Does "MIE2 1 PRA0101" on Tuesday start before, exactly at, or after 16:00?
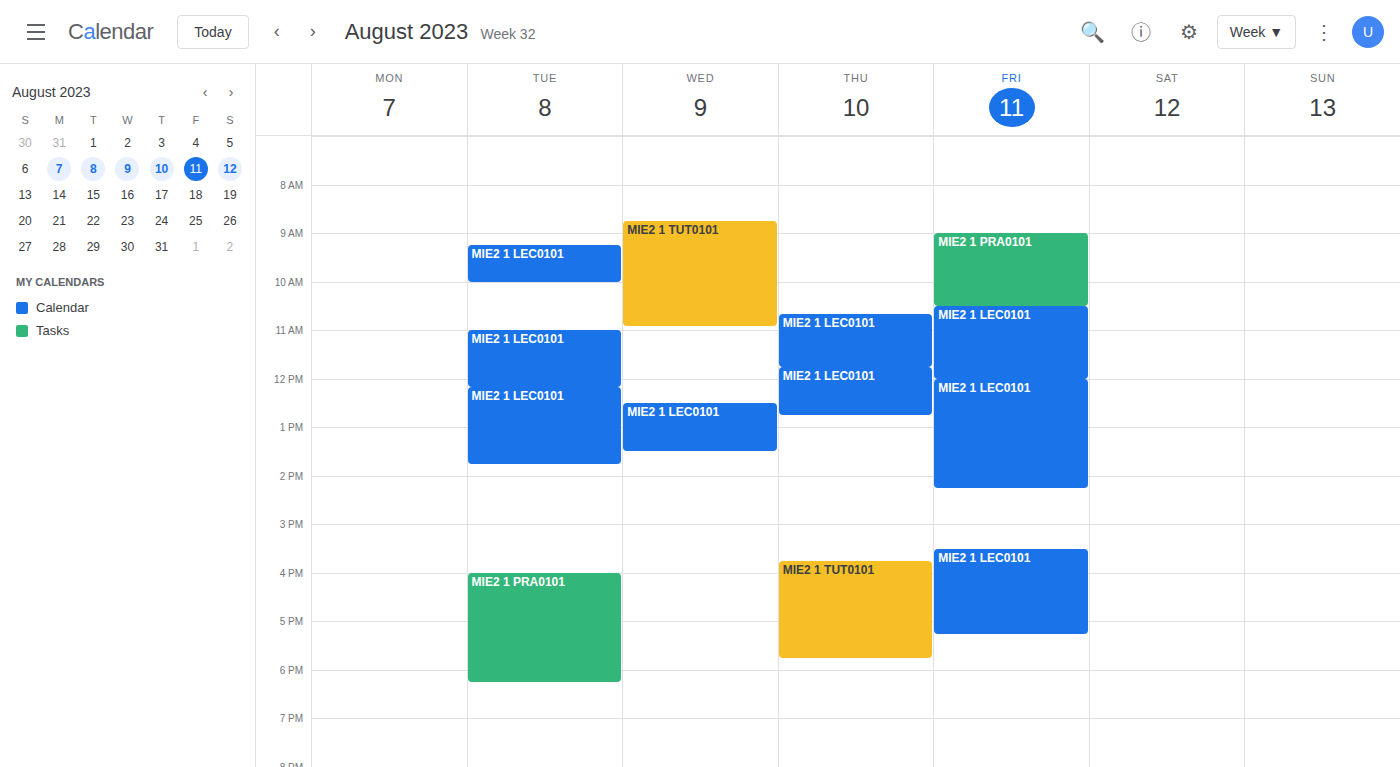
16:00 -- exactly at 16:00, on the 16:00 line.